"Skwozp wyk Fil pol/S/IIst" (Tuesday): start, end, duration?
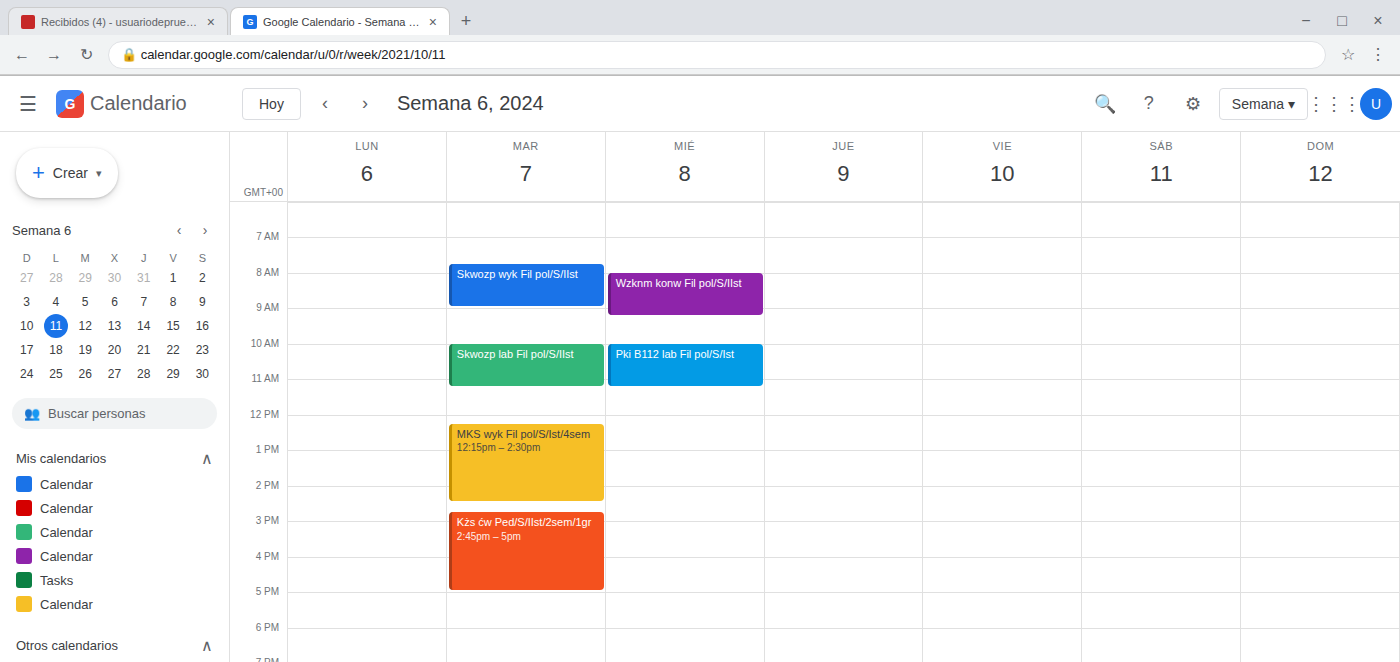
7:45 AM to 9:00 AM, 1 hour 15 minutes